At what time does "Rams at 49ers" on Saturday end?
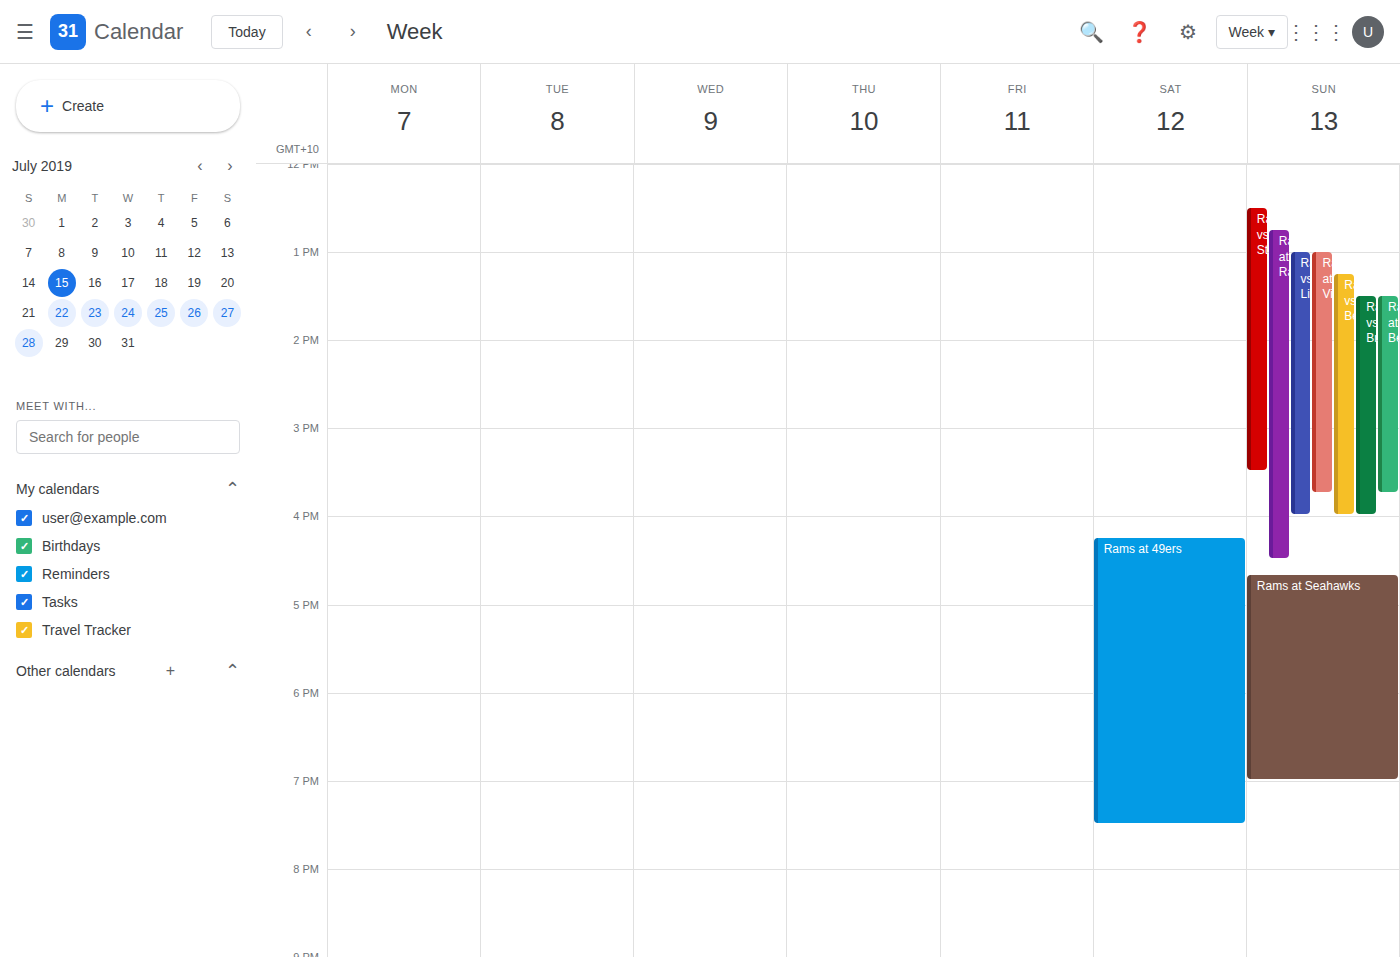
7:30 PM